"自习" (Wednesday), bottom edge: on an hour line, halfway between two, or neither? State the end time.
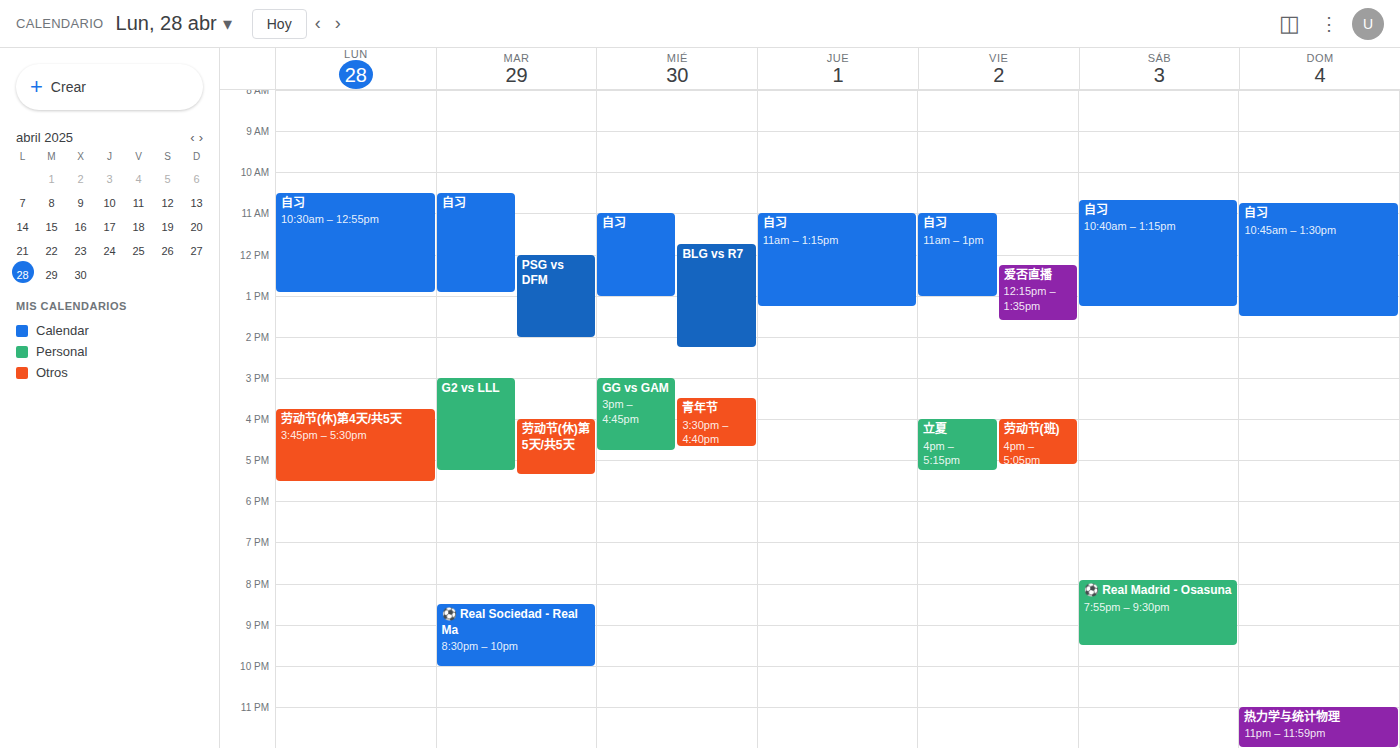
1:00 PM -- exactly on the 1 PM line.